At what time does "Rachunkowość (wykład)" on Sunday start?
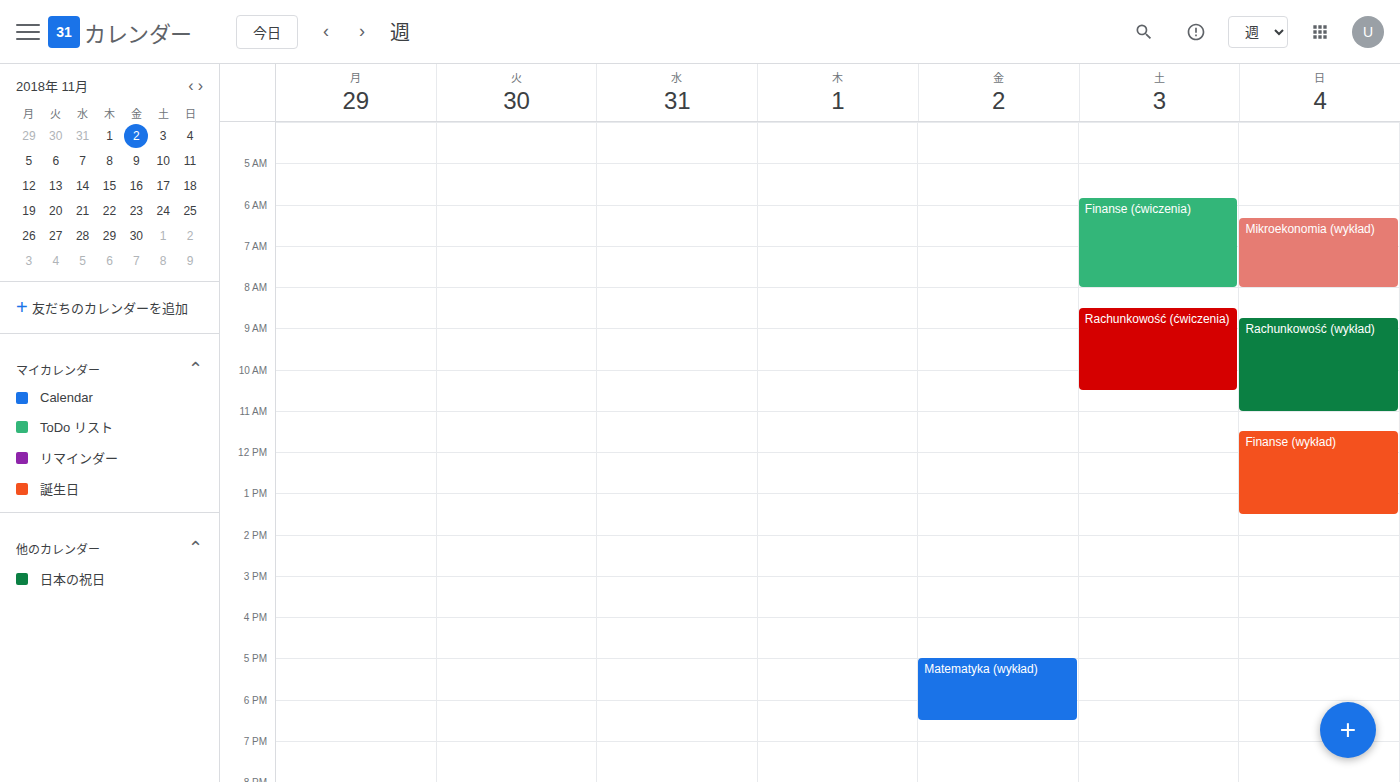
8:45 AM